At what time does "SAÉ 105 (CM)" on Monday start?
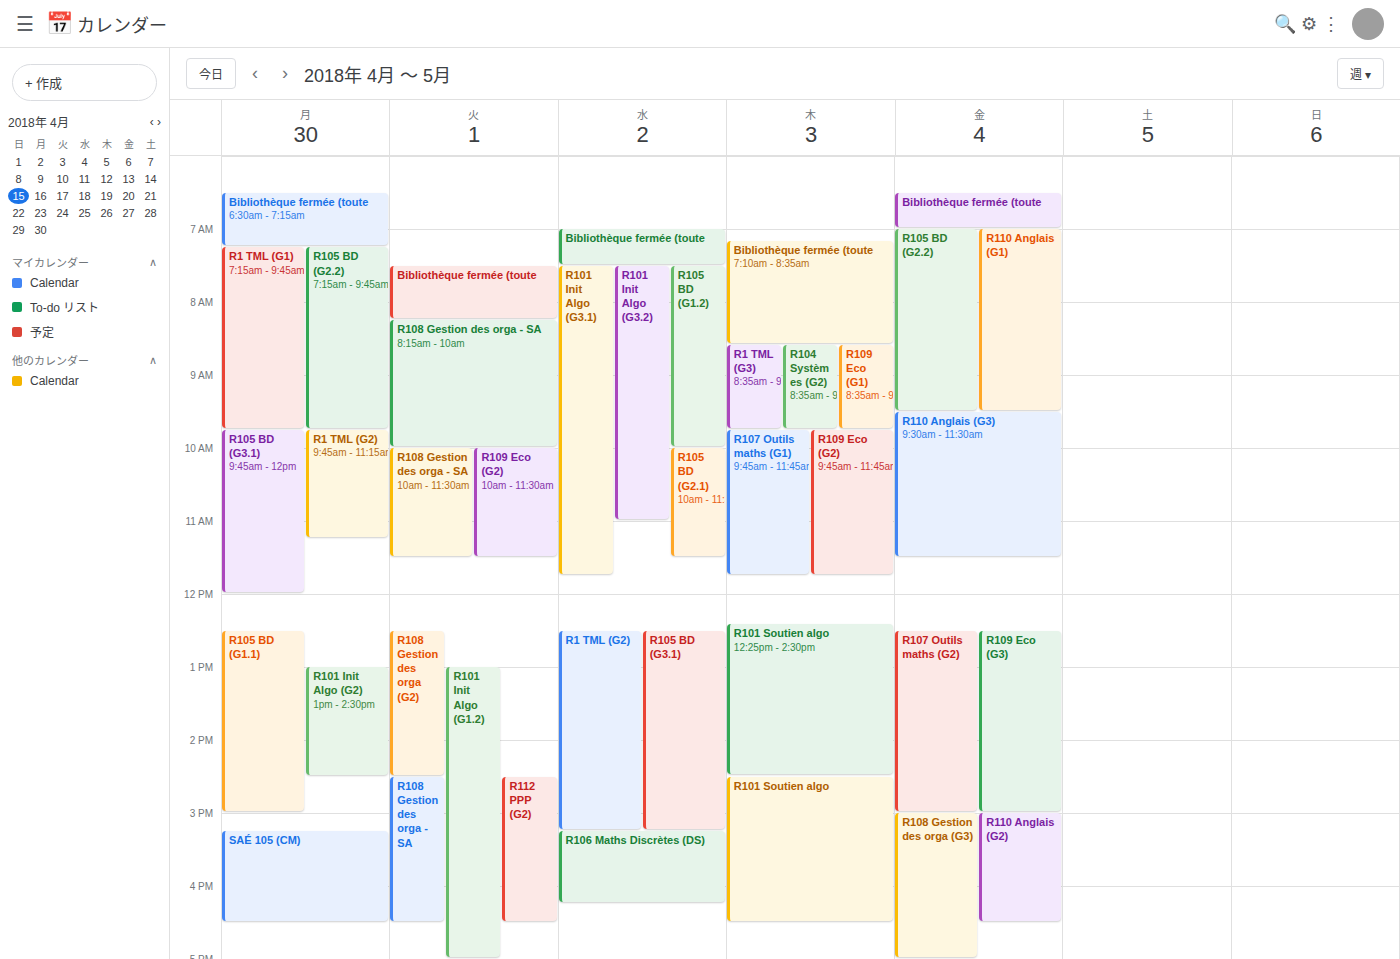
3:15 PM